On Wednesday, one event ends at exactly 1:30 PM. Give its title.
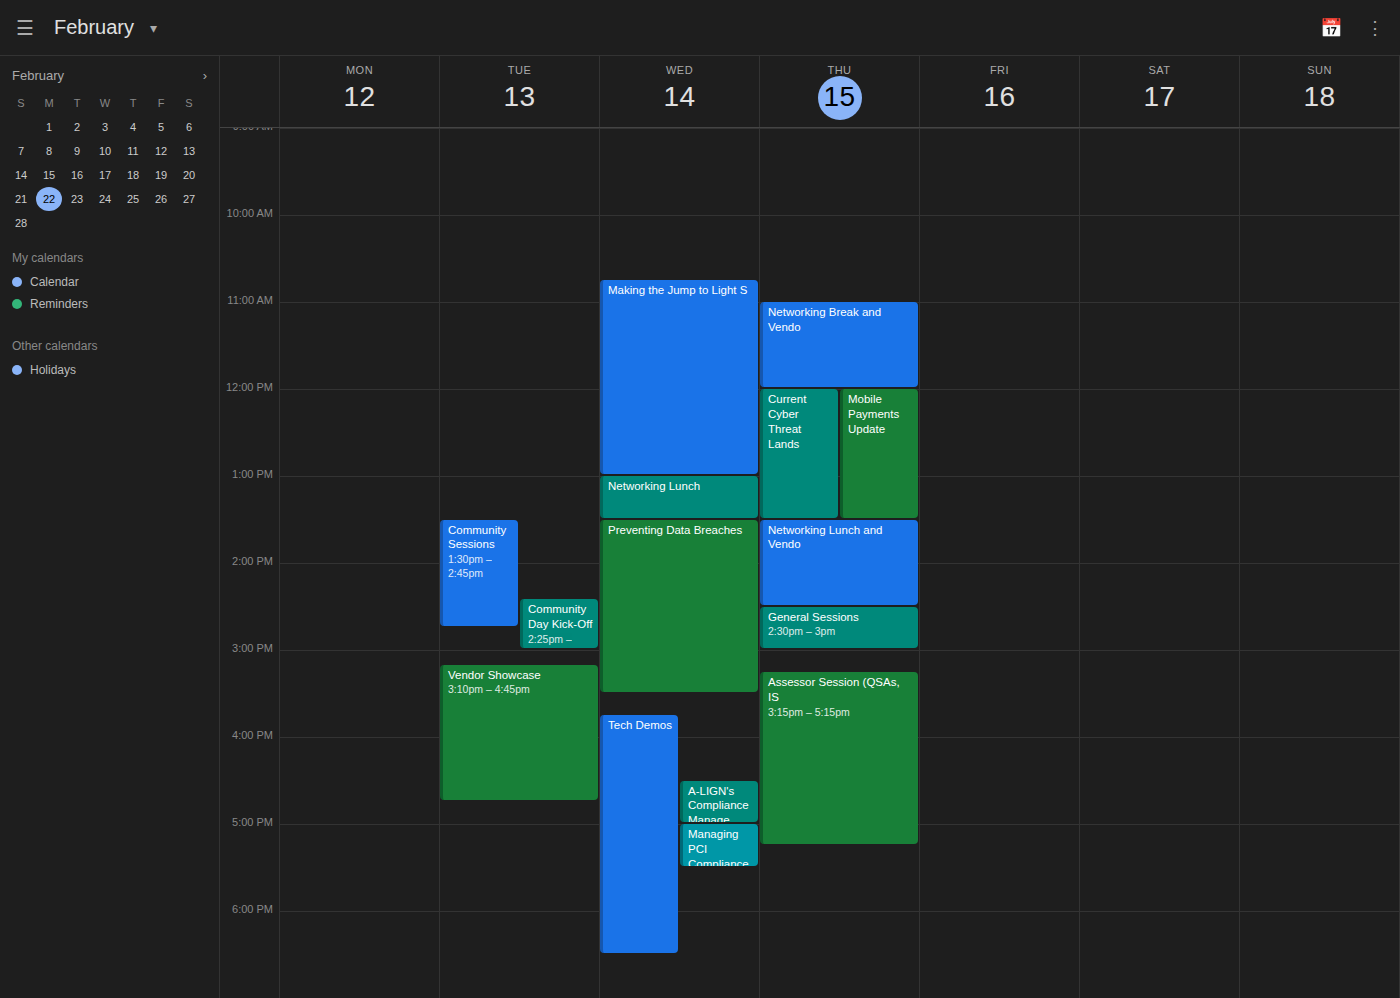
"Networking Lunch"